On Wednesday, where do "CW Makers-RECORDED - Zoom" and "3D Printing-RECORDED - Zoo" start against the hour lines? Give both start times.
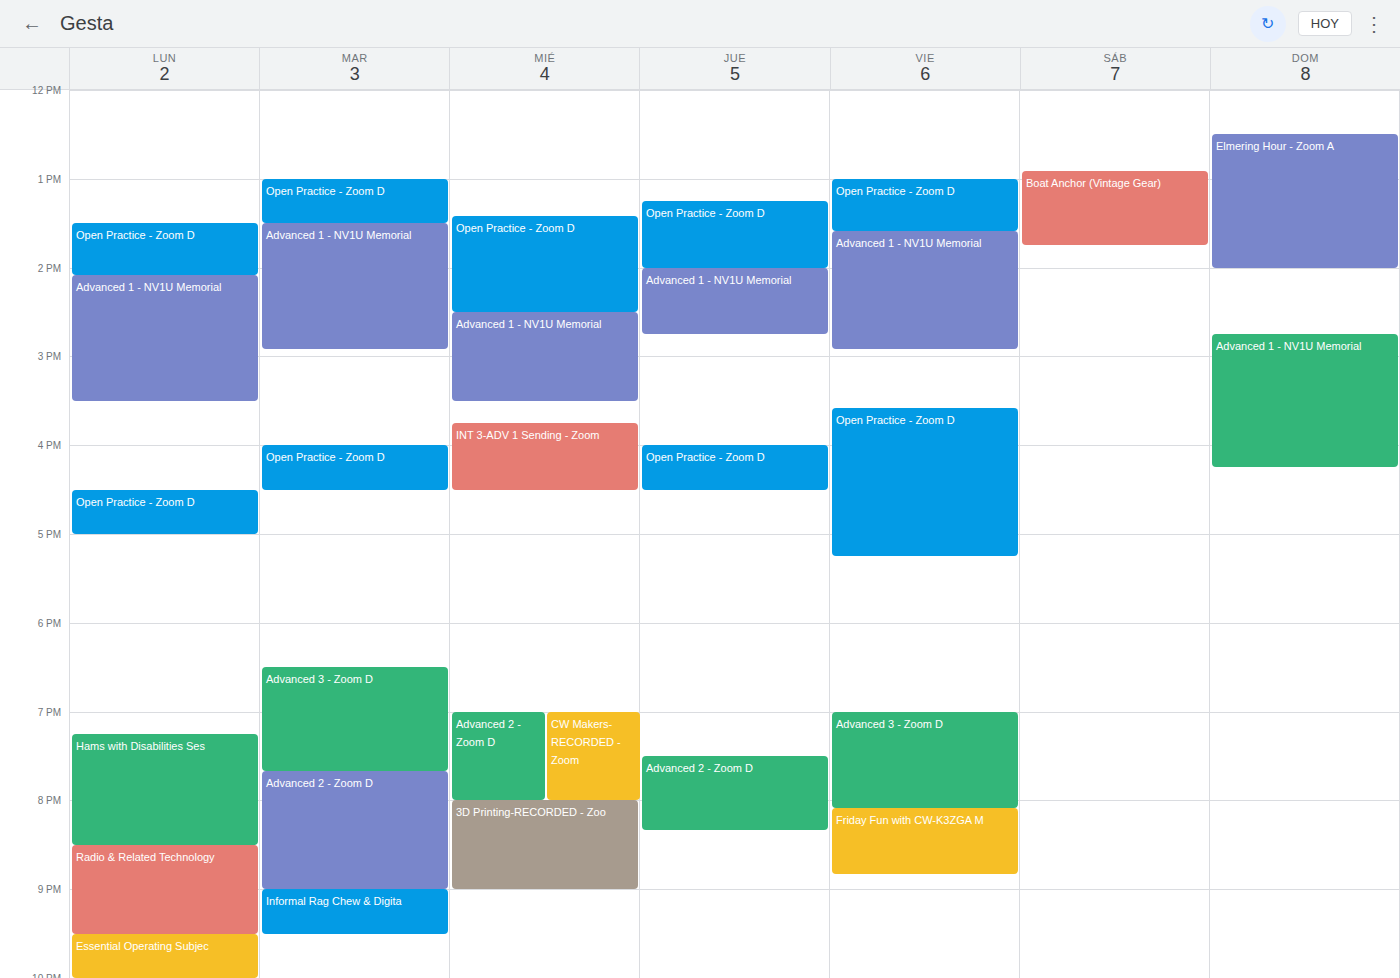
"CW Makers-RECORDED - Zoom": 19:00, exactly on the 19:00 line. "3D Printing-RECORDED - Zoo": 20:00, exactly on the 20:00 line.